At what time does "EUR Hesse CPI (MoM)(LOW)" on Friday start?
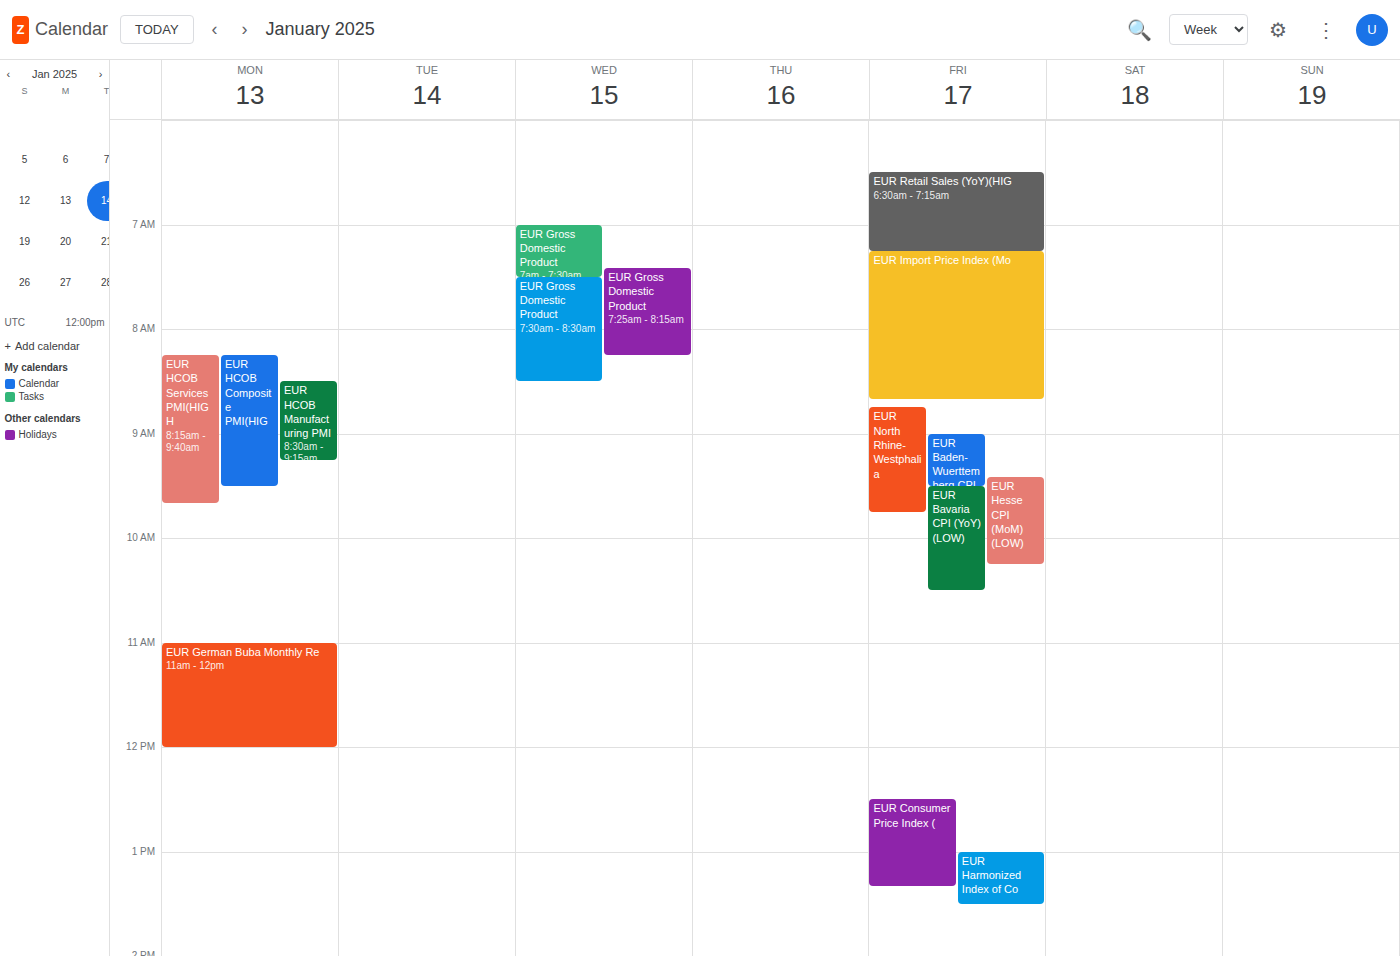
9:25 AM